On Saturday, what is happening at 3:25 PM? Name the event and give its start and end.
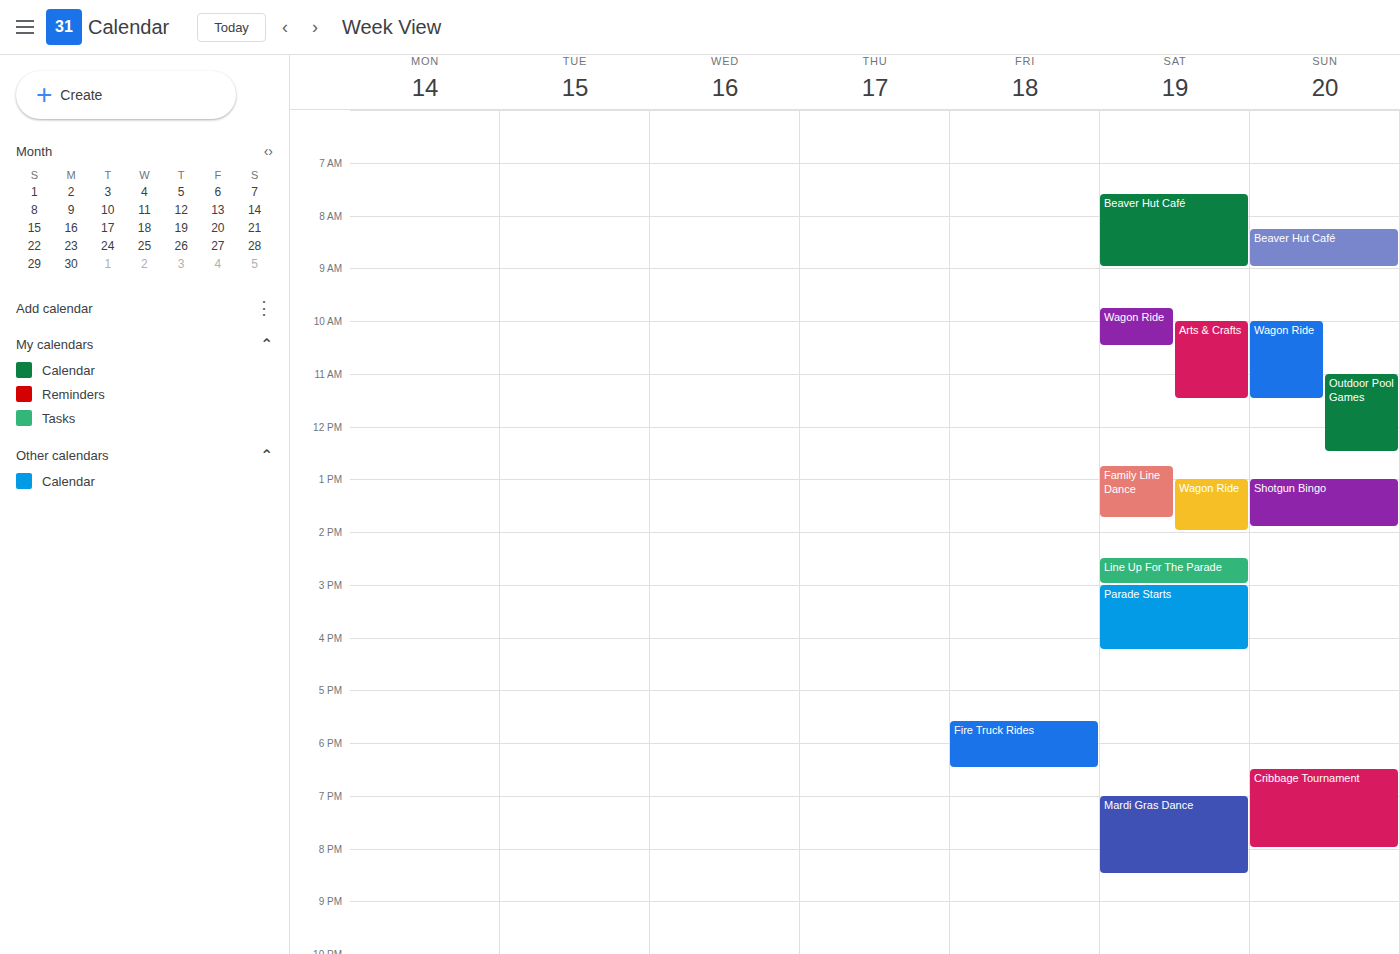
"Parade Starts", 3:00 PM to 4:15 PM